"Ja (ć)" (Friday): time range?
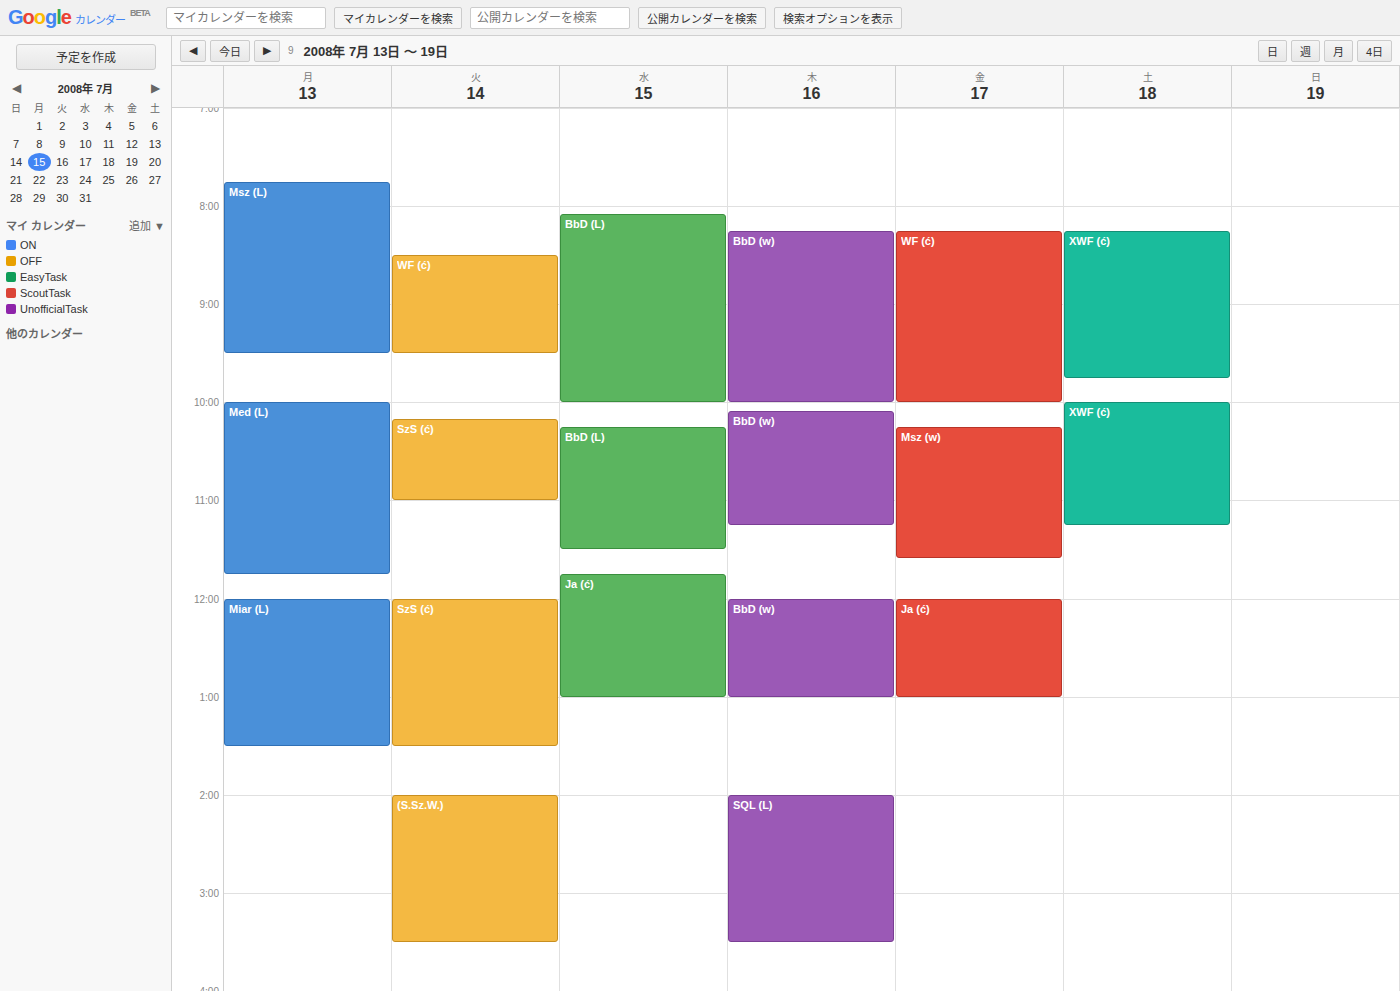
12:00 PM to 1:00 PM